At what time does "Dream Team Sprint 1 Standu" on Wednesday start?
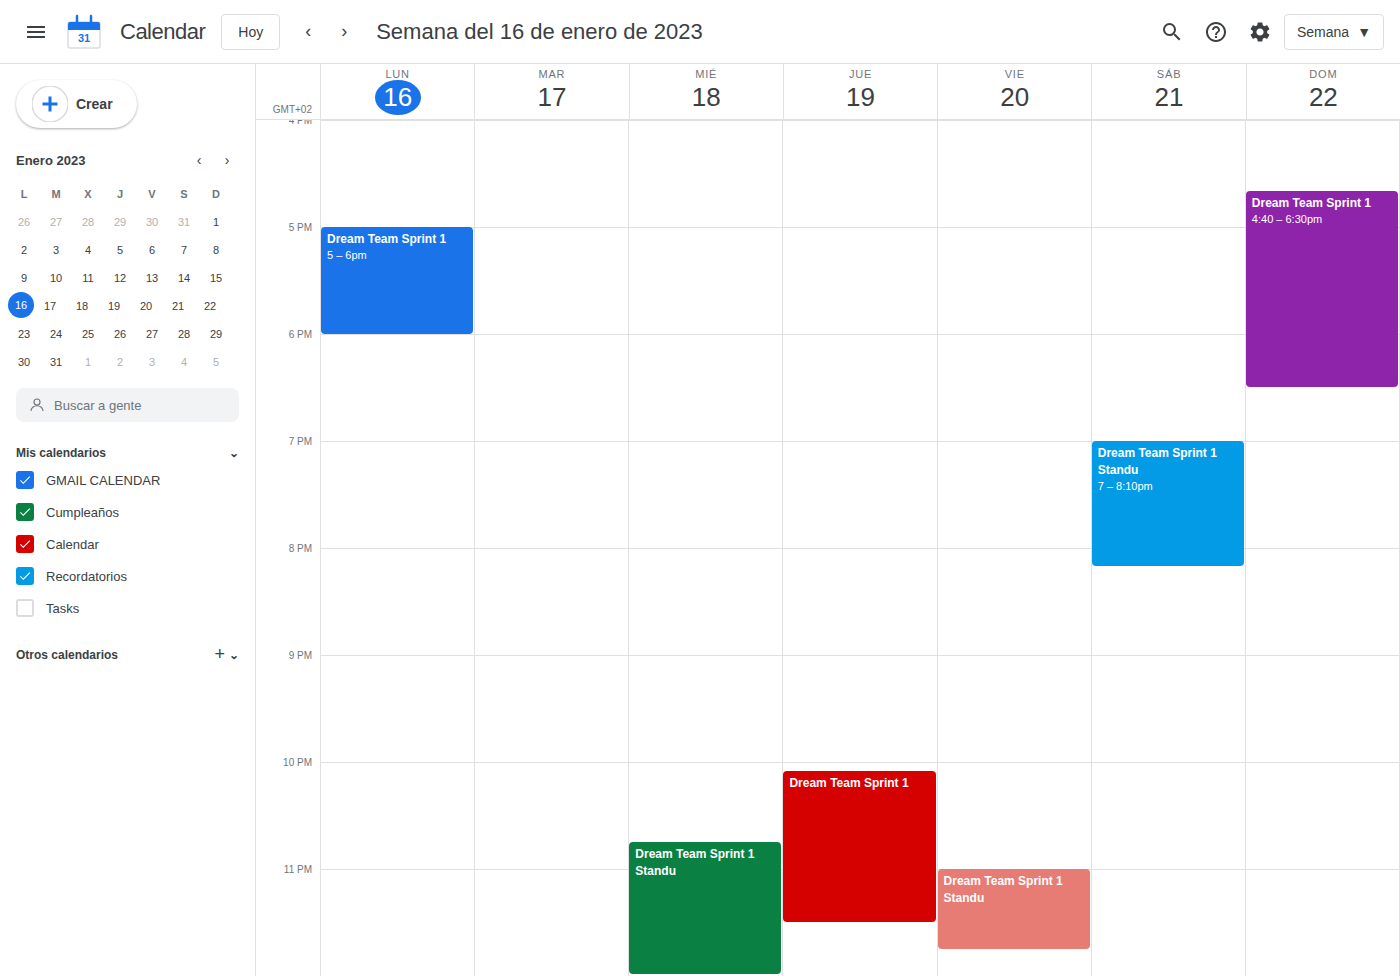
22:45